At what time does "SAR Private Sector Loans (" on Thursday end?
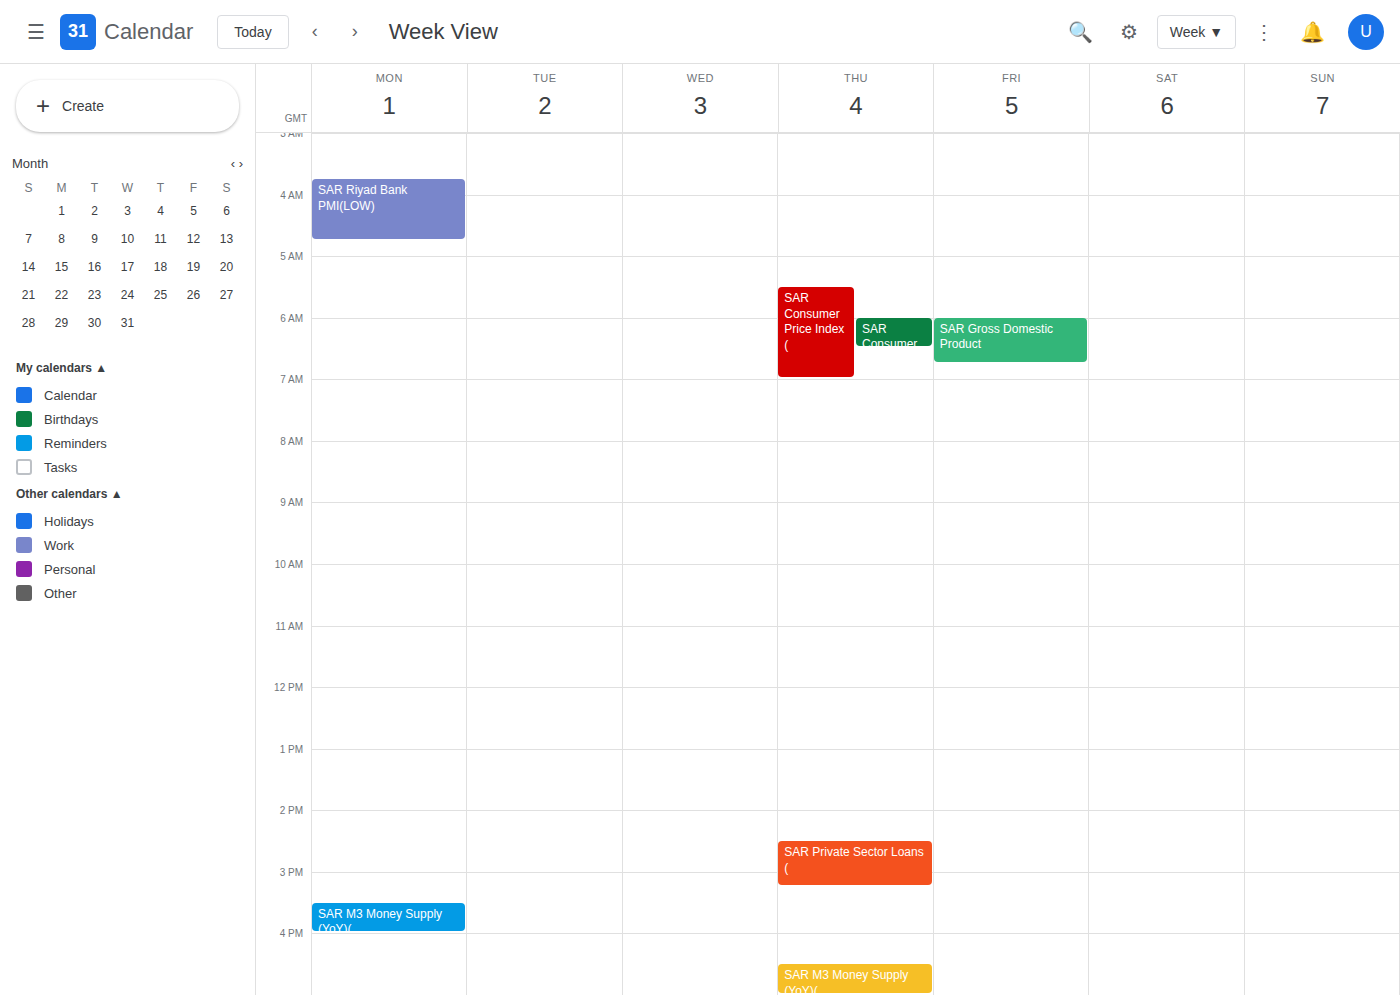
3:15 PM